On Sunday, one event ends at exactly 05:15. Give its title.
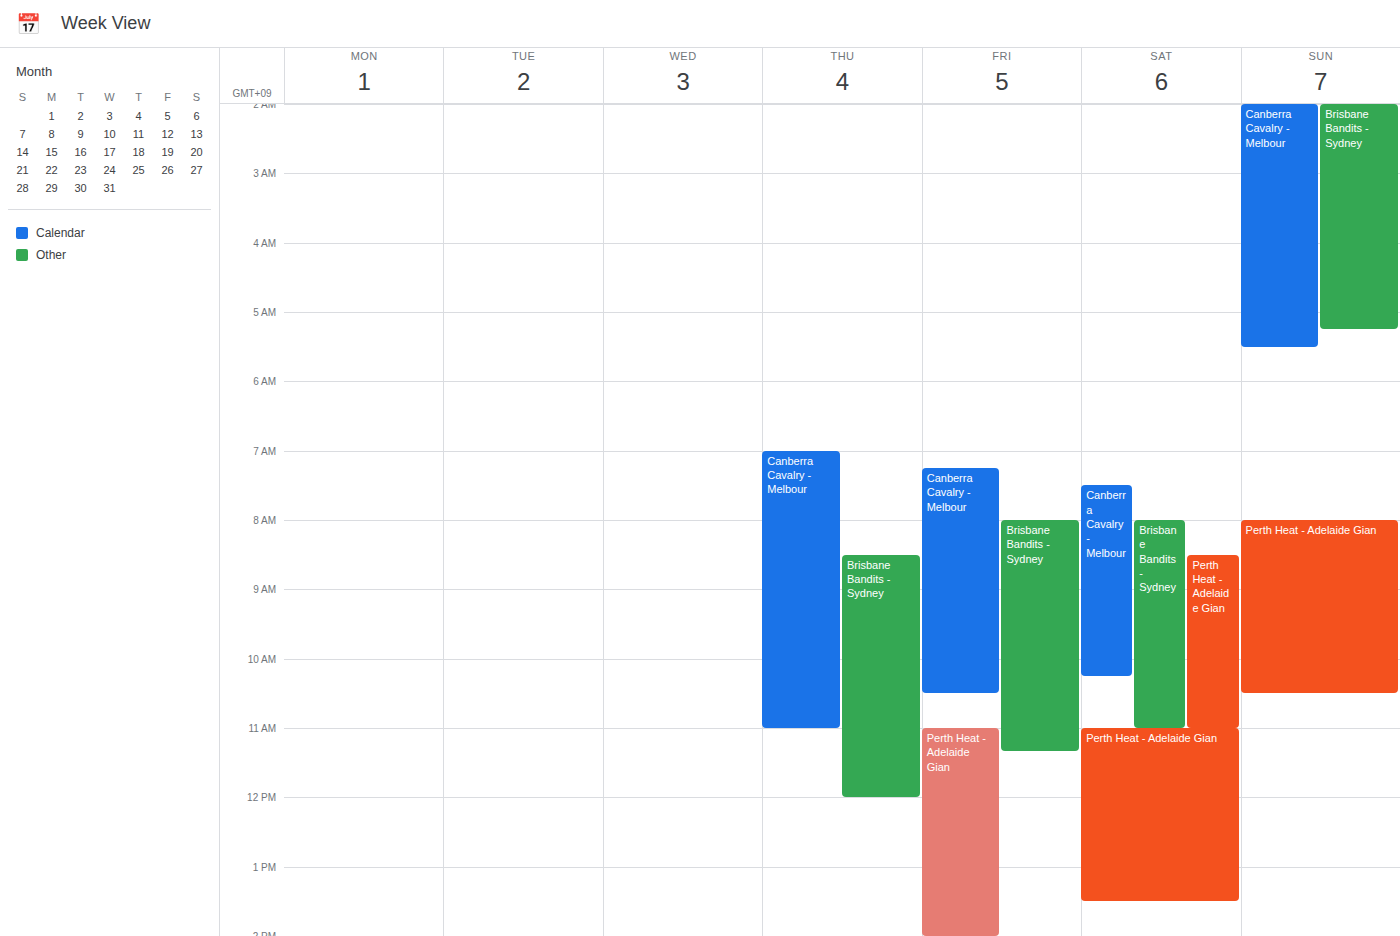
"Brisbane Bandits - Sydney"